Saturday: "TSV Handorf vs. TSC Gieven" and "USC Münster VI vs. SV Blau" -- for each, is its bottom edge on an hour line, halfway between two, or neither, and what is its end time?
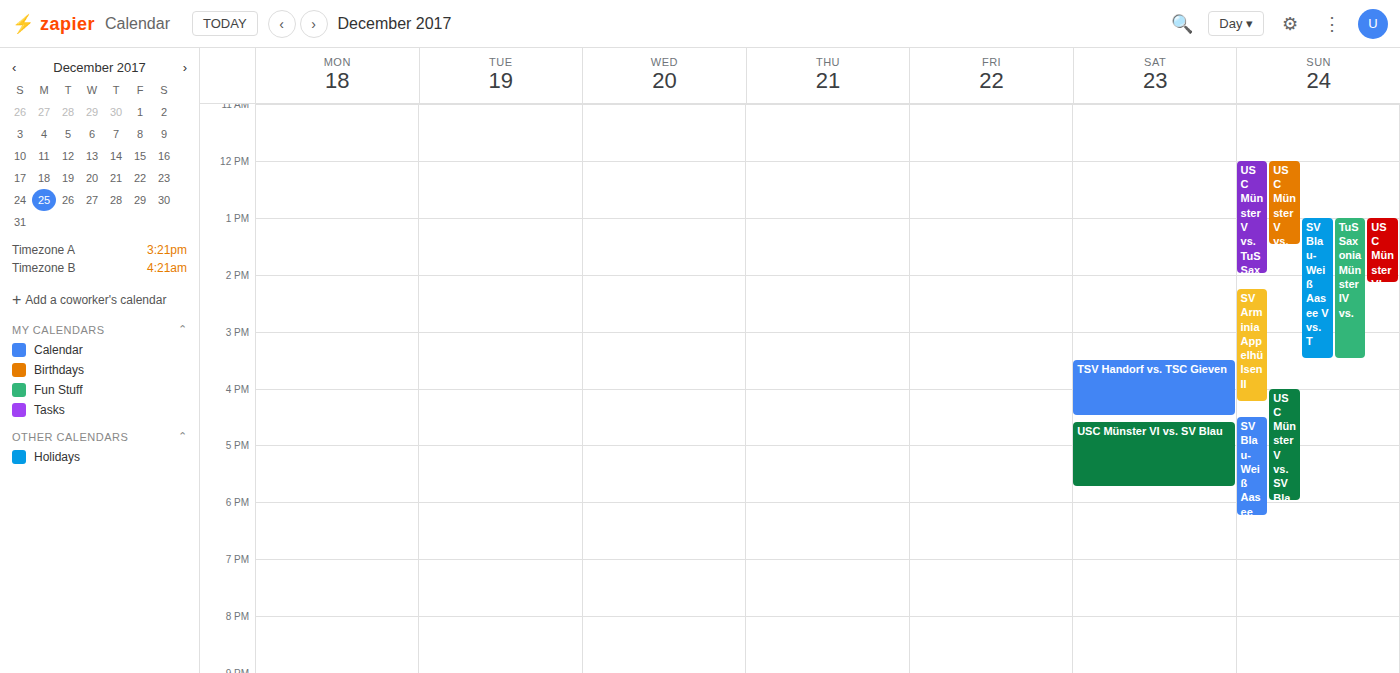
"TSV Handorf vs. TSC Gieven": 4:30 PM, halfway between the 4 PM and 5 PM lines. "USC Münster VI vs. SV Blau": 5:45 PM, neither: three quarters of the way from the 5 PM line to the 6 PM line.